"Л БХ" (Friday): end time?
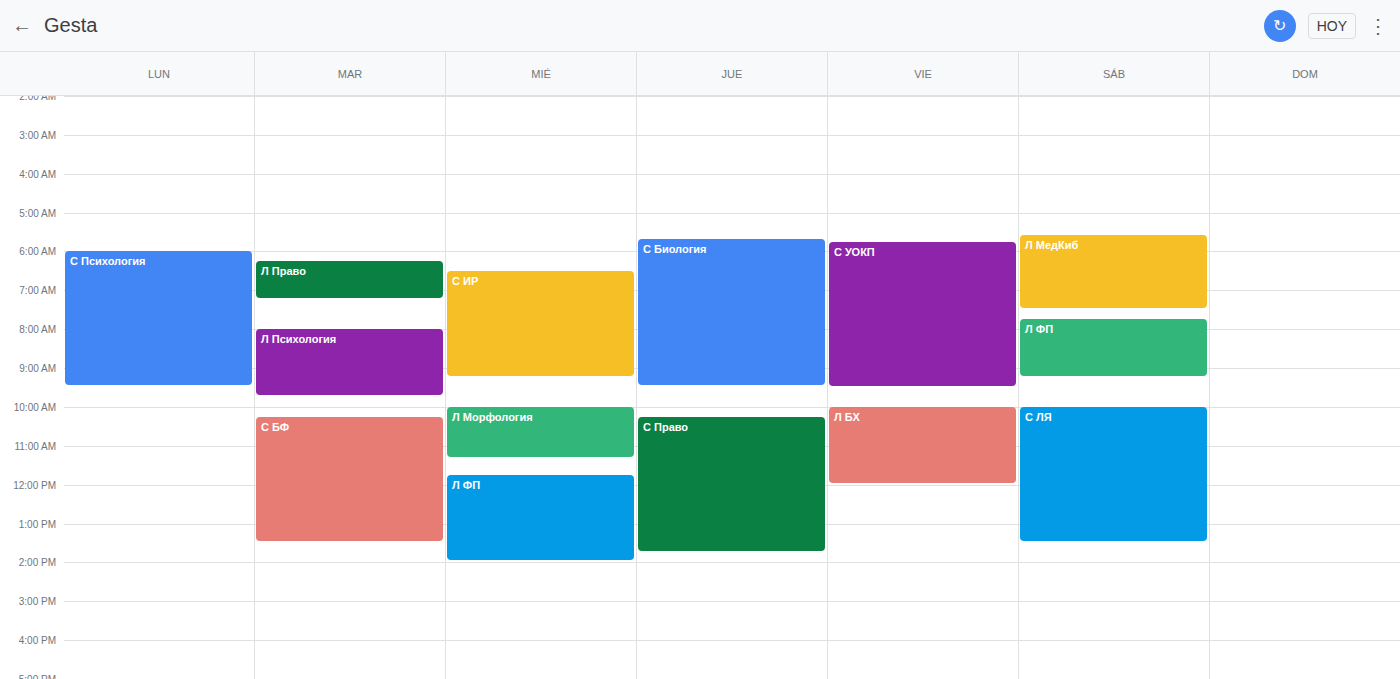
12:00 PM